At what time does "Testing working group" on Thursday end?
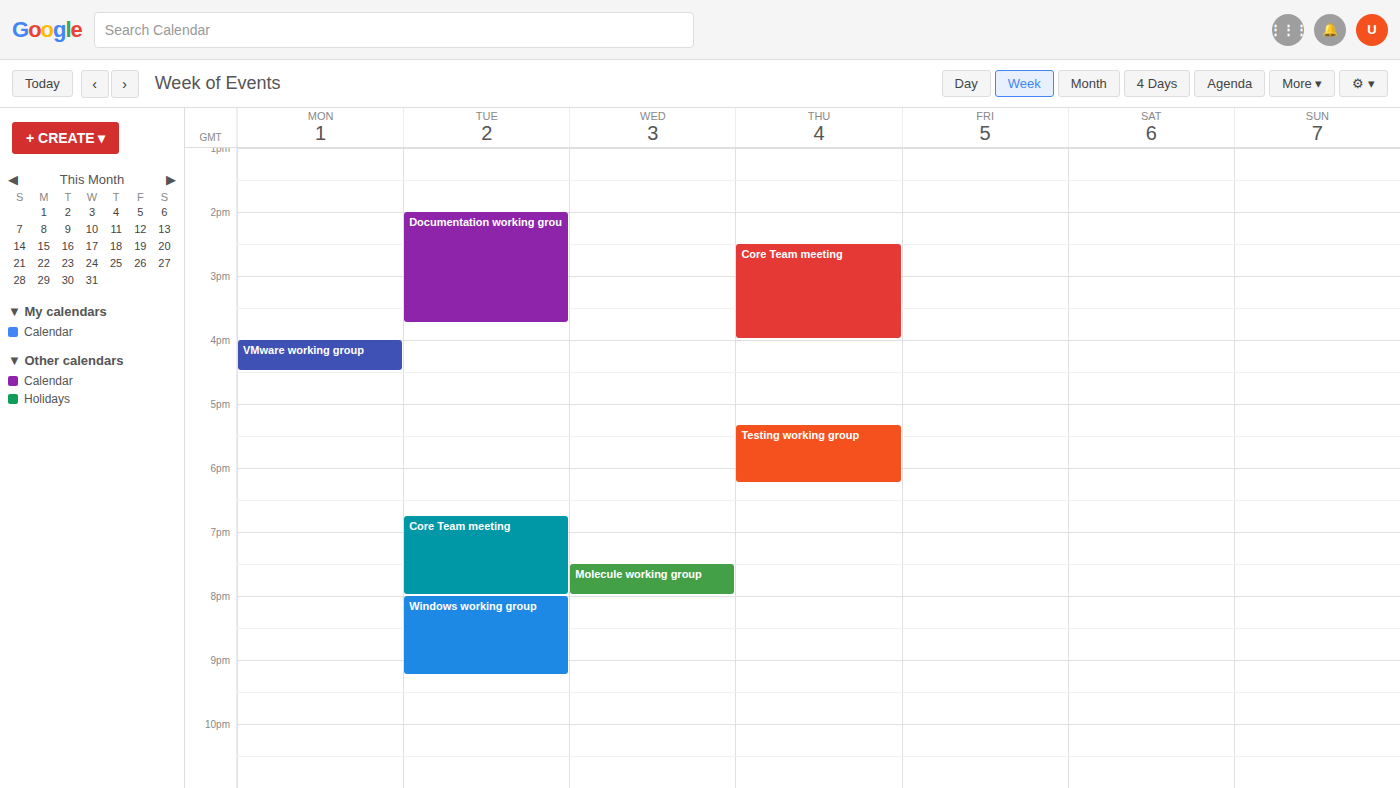
6:15 PM